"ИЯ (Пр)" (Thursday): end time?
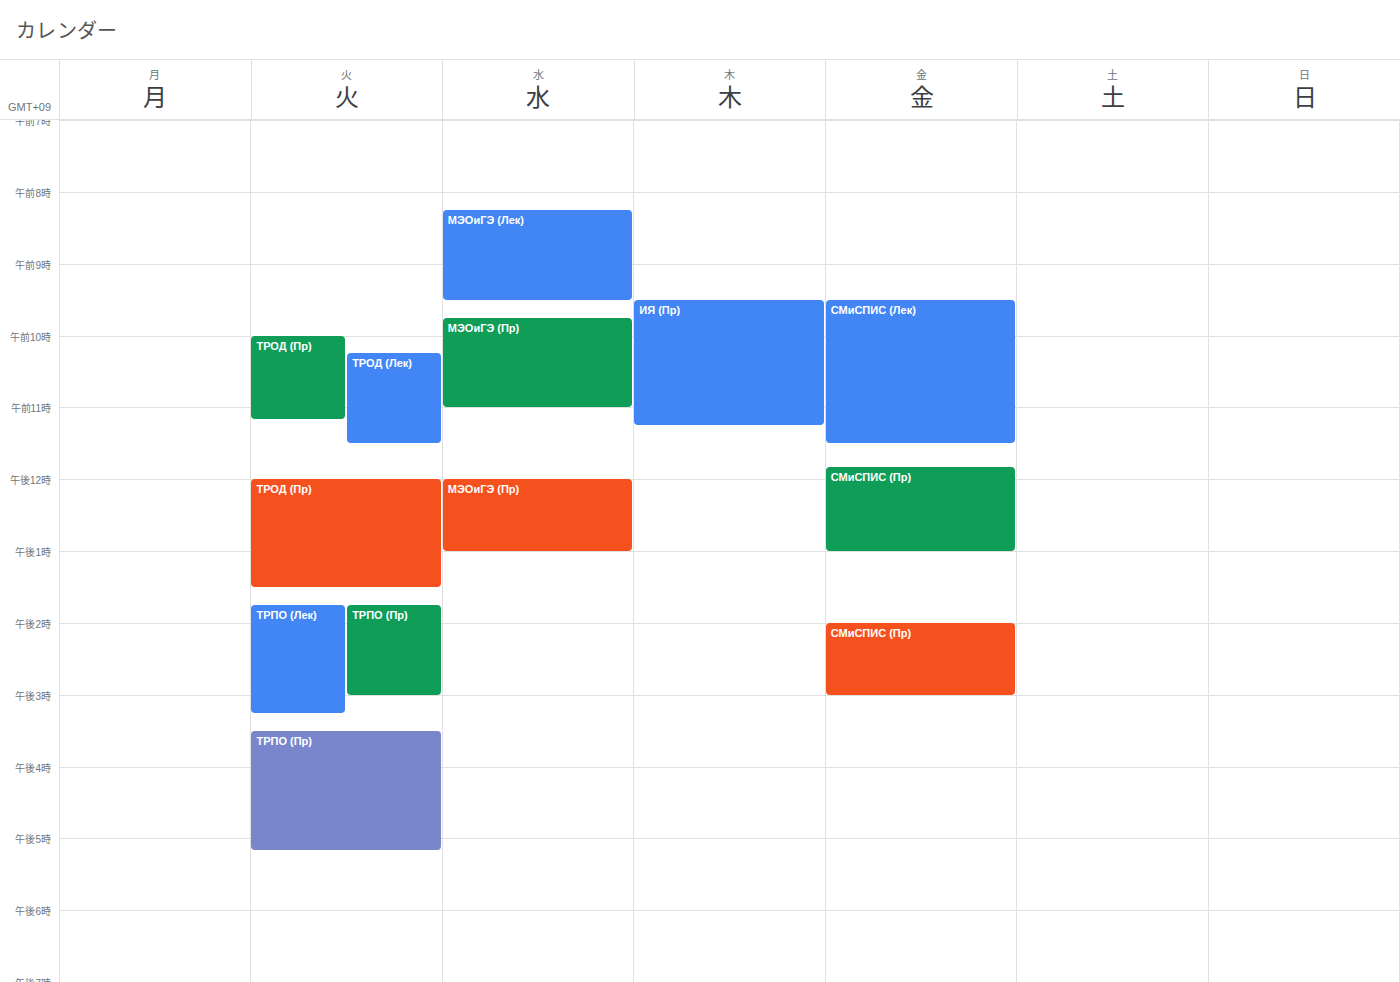
11:15 AM